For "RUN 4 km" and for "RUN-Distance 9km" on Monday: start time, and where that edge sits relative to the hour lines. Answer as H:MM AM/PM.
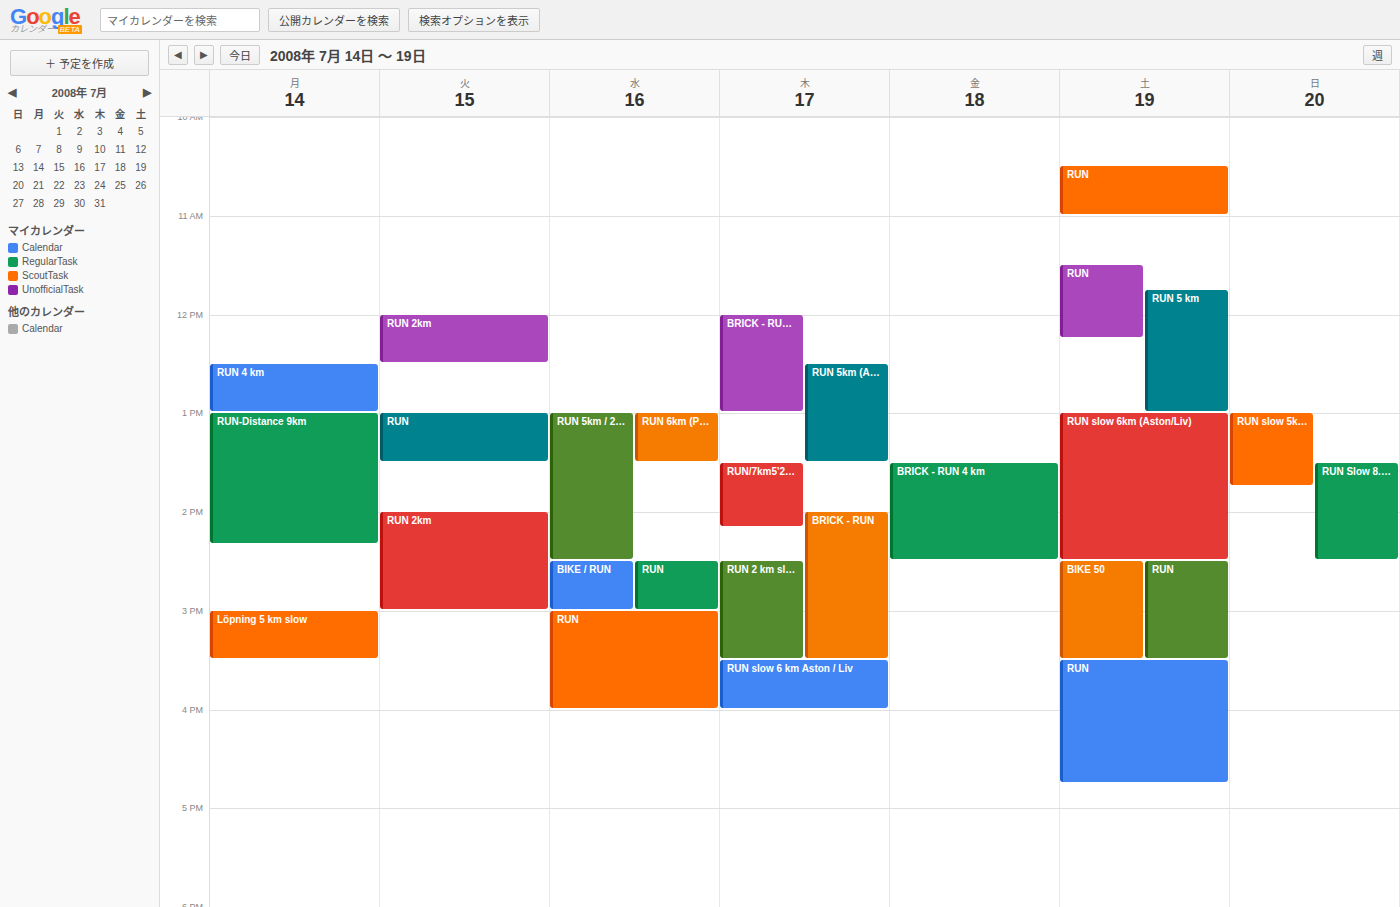
"RUN 4 km": 12:30 PM, halfway between the 12 PM and 1 PM lines. "RUN-Distance 9km": 1:00 PM, exactly on the 1 PM line.